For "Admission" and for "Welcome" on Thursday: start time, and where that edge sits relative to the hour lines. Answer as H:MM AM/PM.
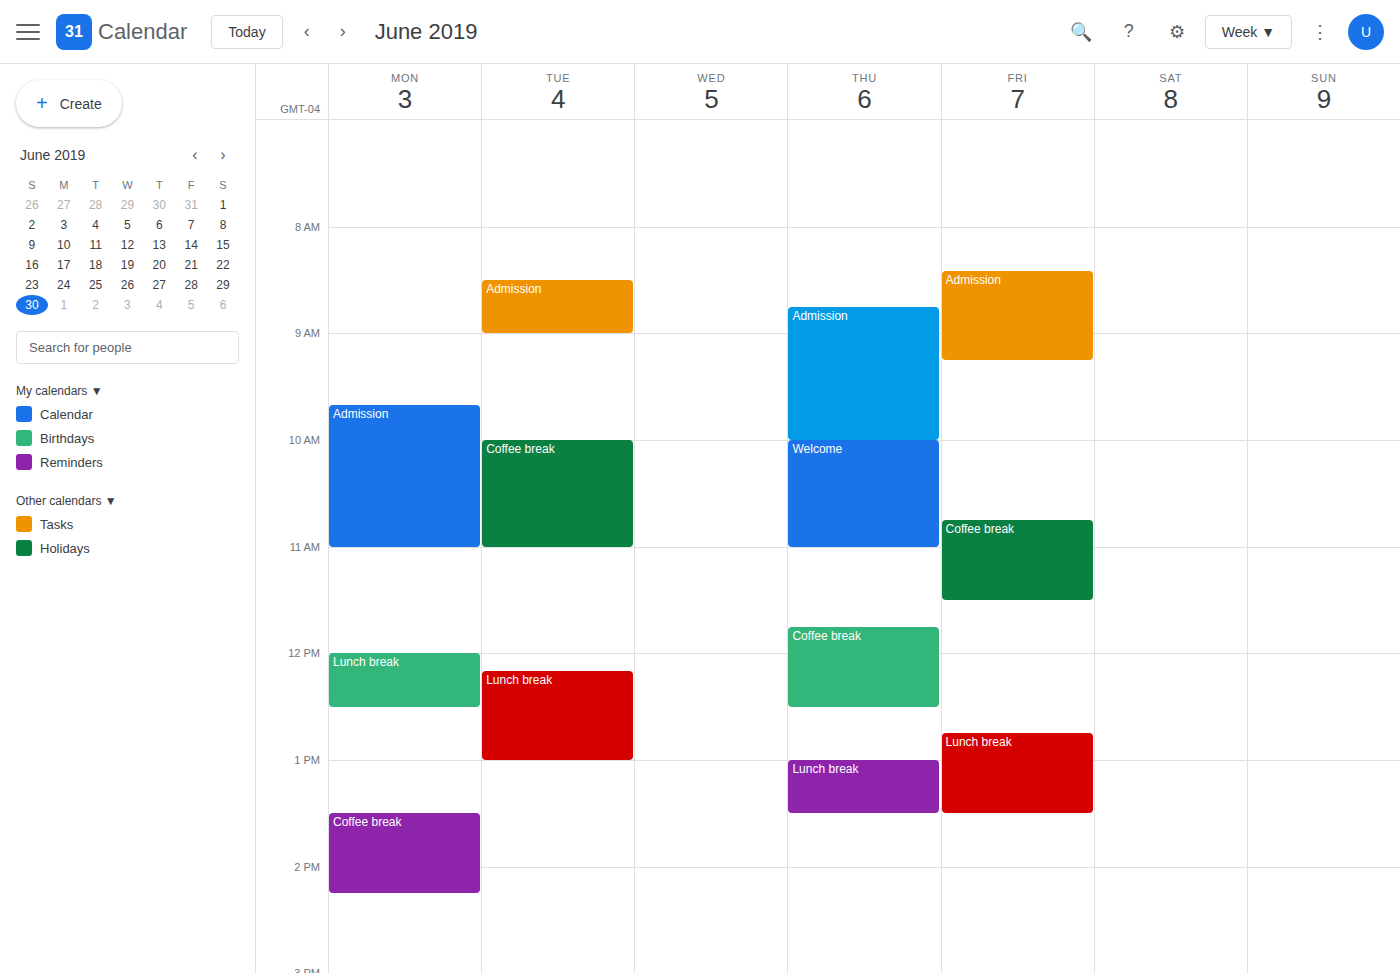
"Admission": 8:45 AM, neither: three quarters of the way from the 8 AM line to the 9 AM line. "Welcome": 10:00 AM, exactly on the 10 AM line.